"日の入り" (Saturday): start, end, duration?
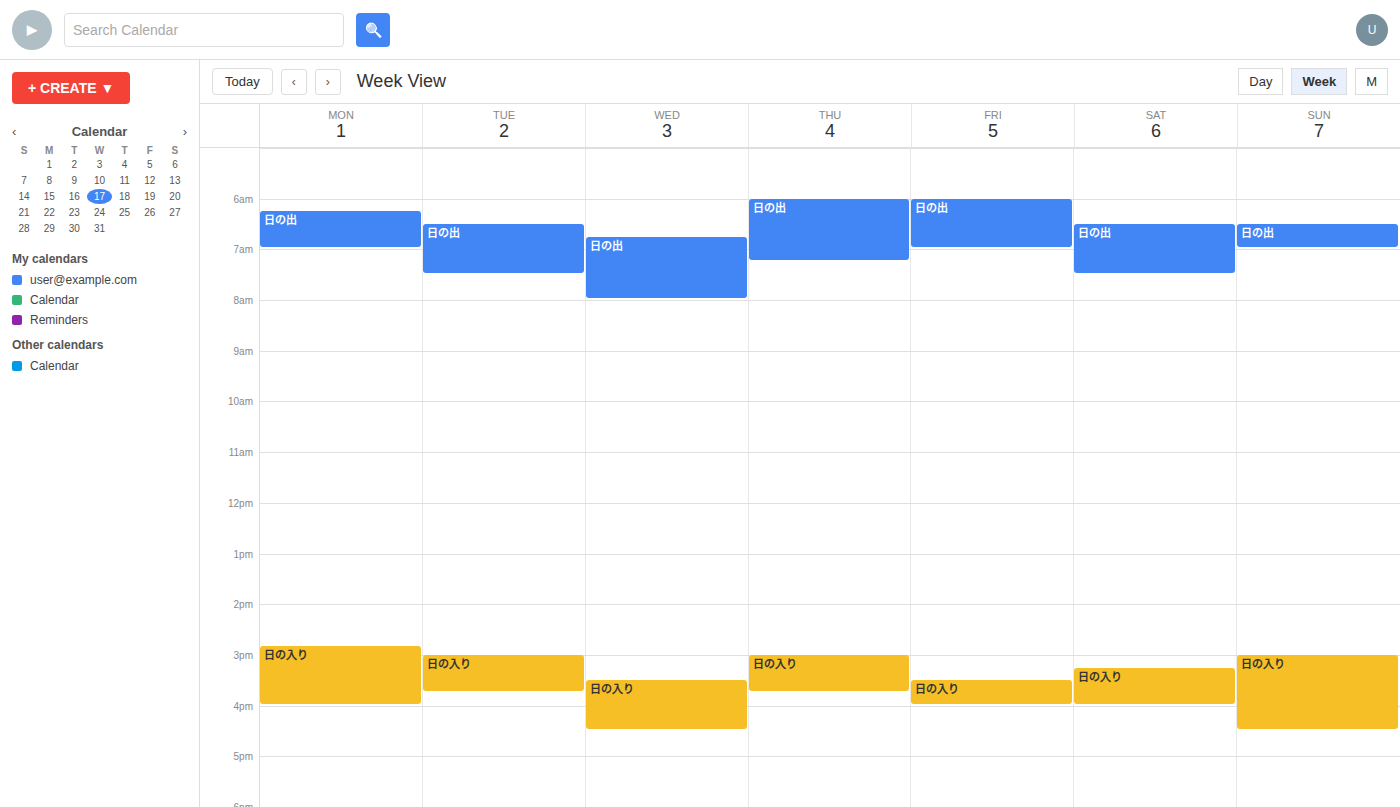
3:15 PM to 4:00 PM, 45 minutes